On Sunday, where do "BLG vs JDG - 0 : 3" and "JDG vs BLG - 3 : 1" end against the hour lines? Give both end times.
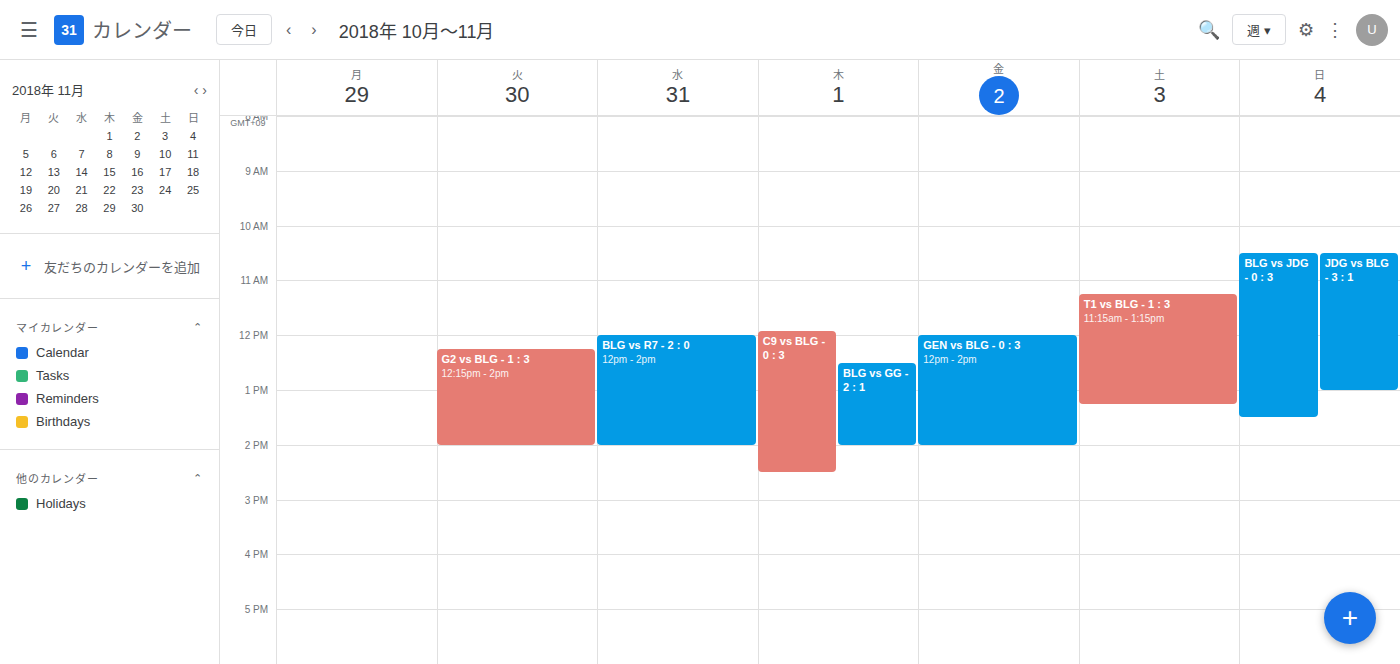
"BLG vs JDG - 0 : 3": 1:30 PM, halfway between the 1 PM and 2 PM lines. "JDG vs BLG - 3 : 1": 1:00 PM, exactly on the 1 PM line.